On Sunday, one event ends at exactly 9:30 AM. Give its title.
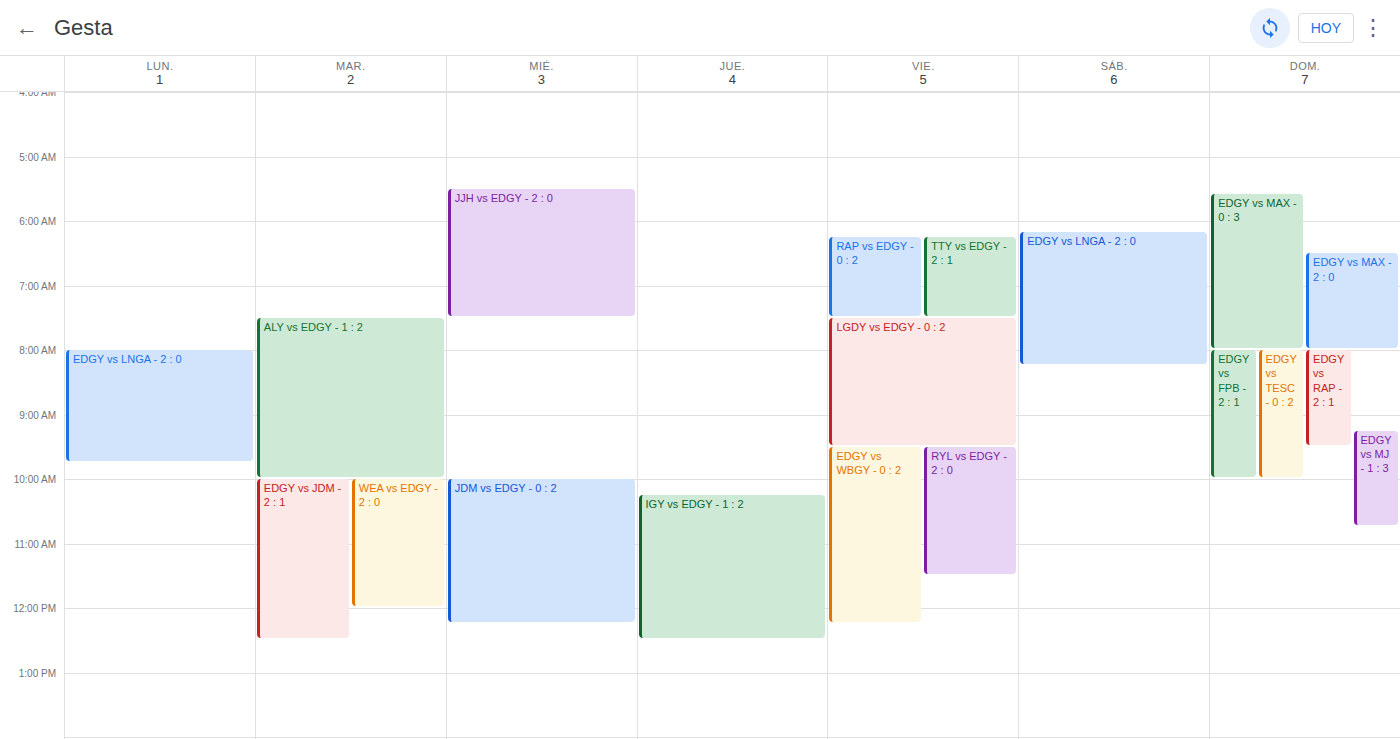
"EDGY vs RAP - 2 : 1"